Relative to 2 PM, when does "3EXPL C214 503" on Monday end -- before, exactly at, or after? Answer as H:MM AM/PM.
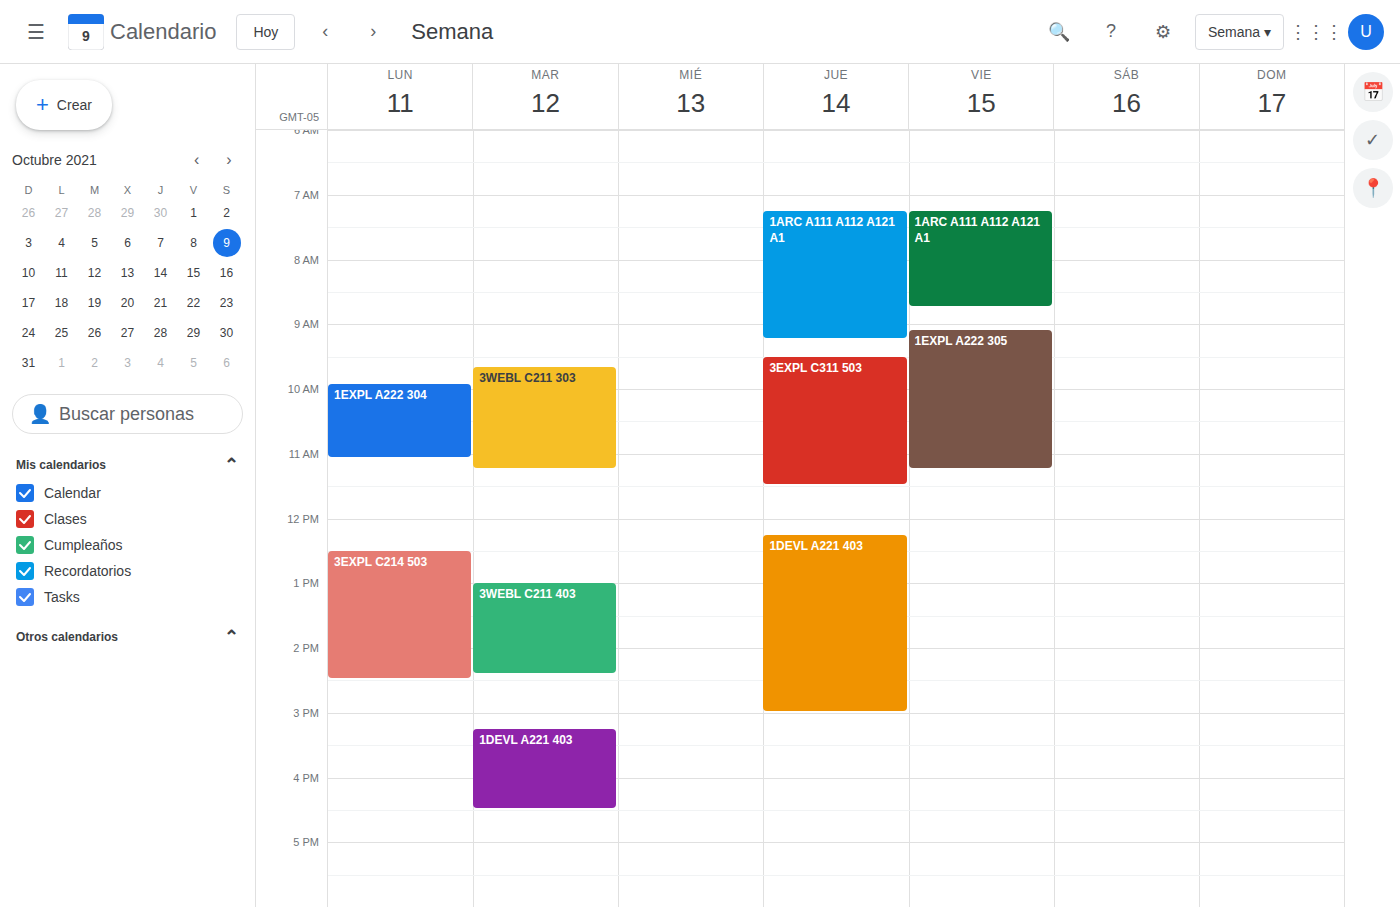
2:30 PM -- after 2 PM, 30 minutes below the 2 PM line.